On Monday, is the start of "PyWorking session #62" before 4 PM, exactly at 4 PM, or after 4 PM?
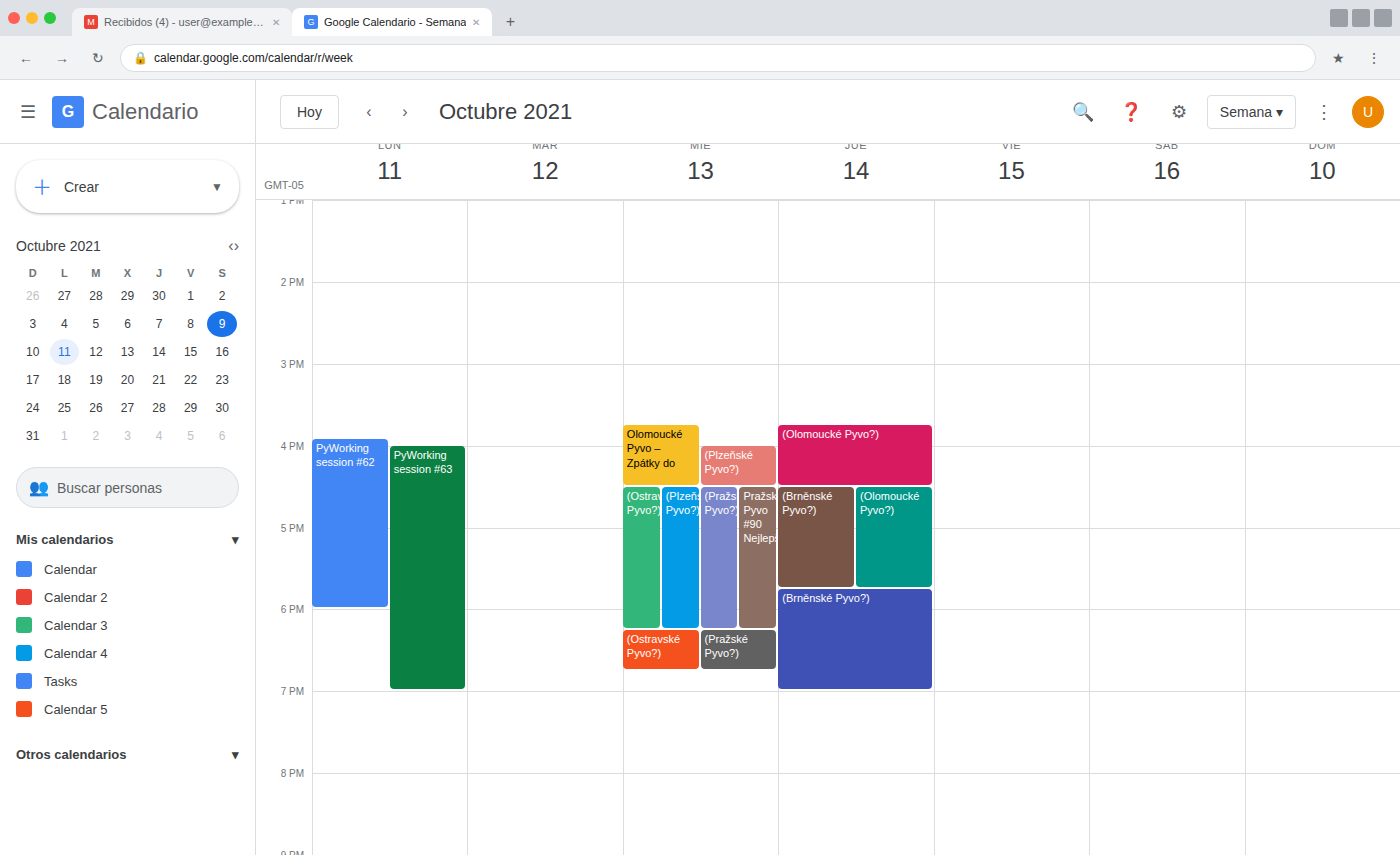
3:55 PM -- before 4 PM, 5 minutes above the 4 PM line.